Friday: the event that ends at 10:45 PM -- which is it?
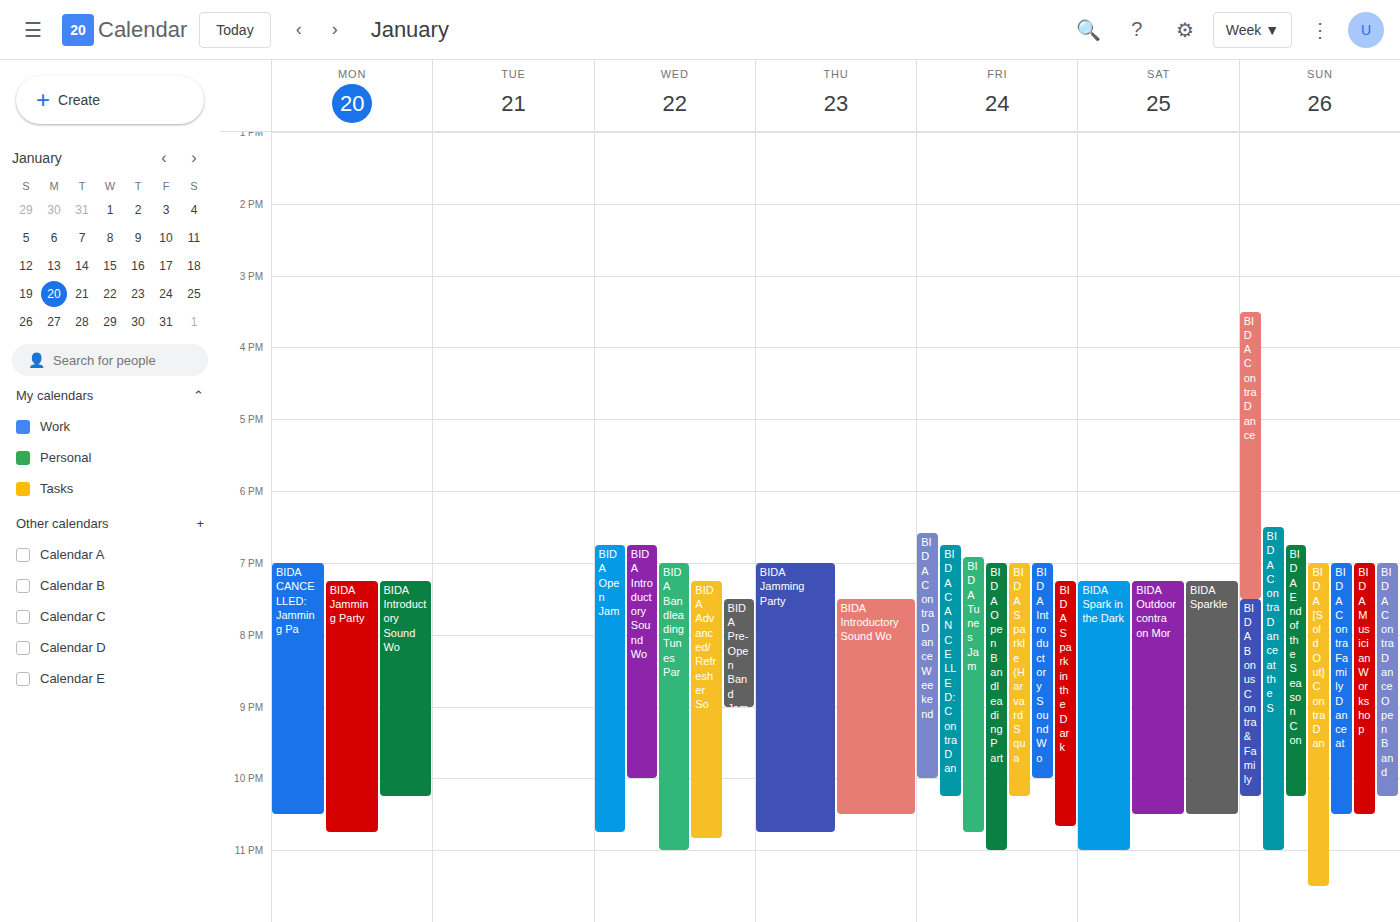
"BIDA Tunes Jam"